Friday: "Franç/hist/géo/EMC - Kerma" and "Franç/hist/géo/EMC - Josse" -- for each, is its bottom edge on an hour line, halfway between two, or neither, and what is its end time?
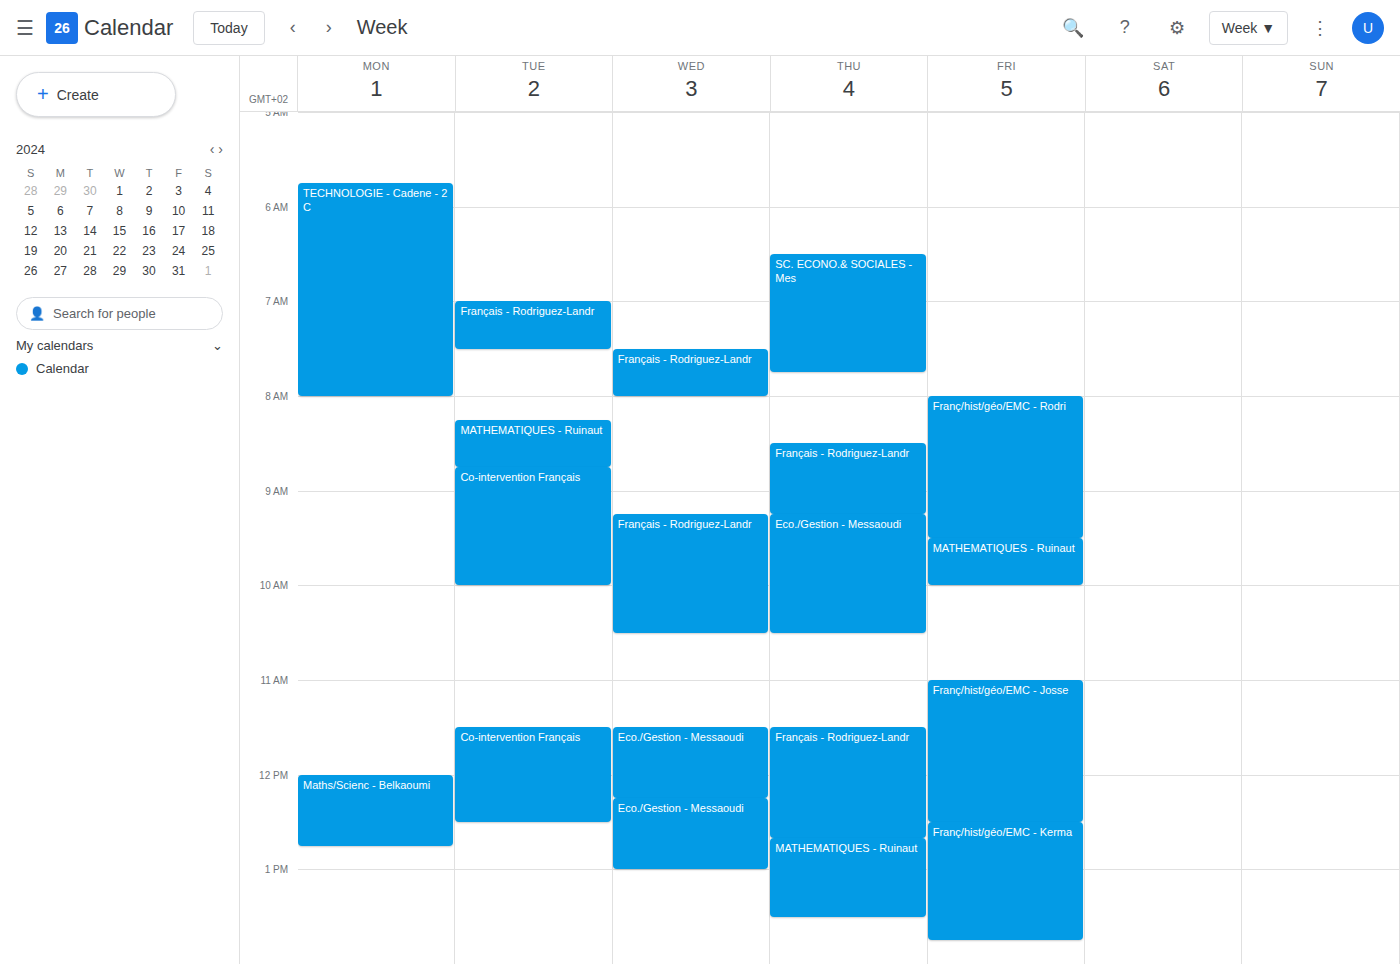
"Franç/hist/géo/EMC - Kerma": 1:45 PM, neither: three quarters of the way from the 1 PM line to the 2 PM line. "Franç/hist/géo/EMC - Josse": 12:30 PM, halfway between the 12 PM and 1 PM lines.